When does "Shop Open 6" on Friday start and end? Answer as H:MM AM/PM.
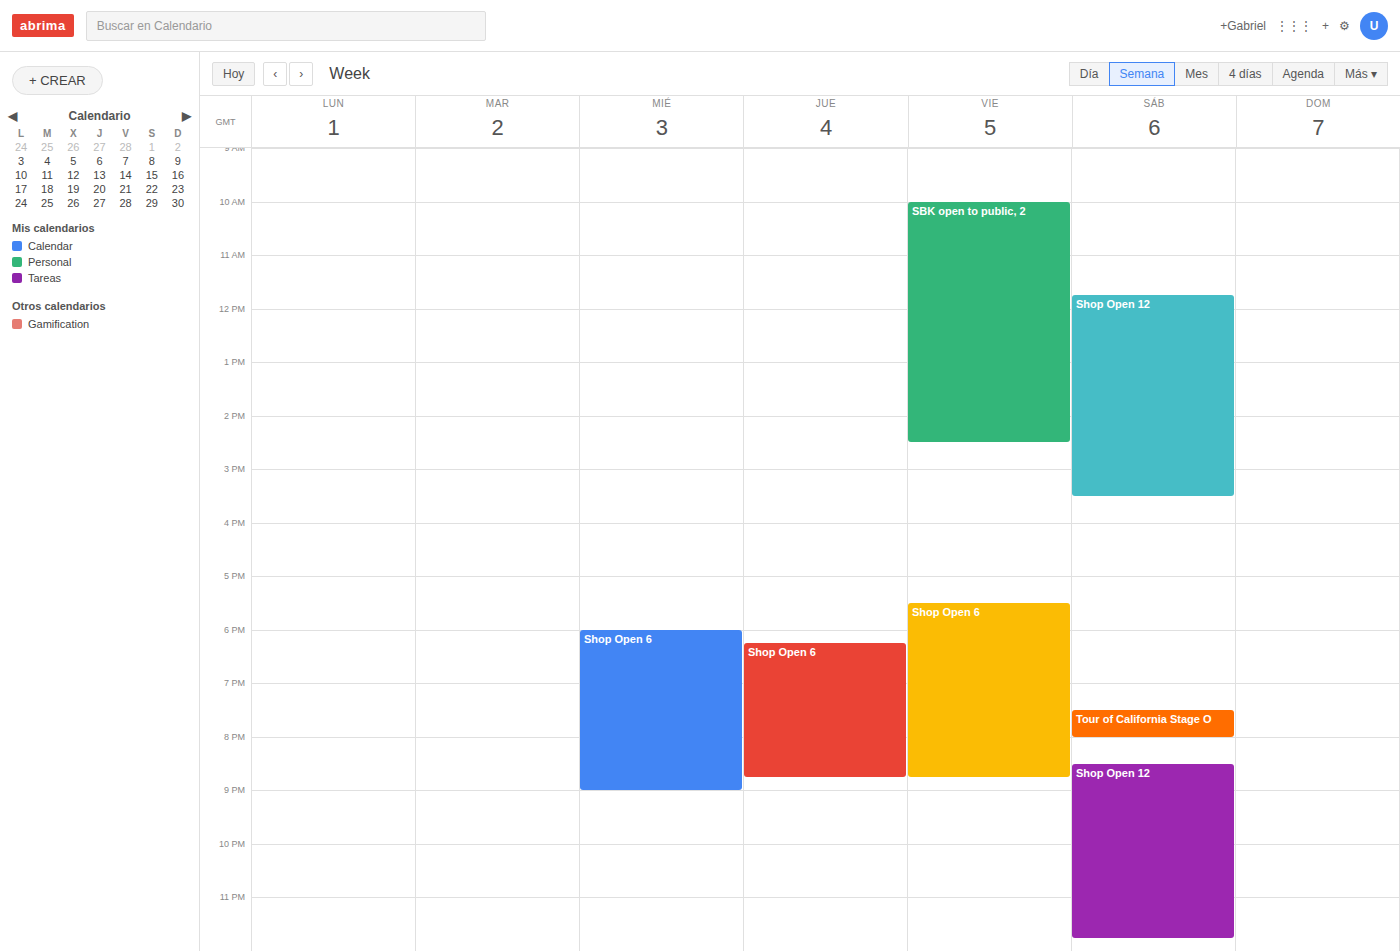
5:30 PM to 8:45 PM